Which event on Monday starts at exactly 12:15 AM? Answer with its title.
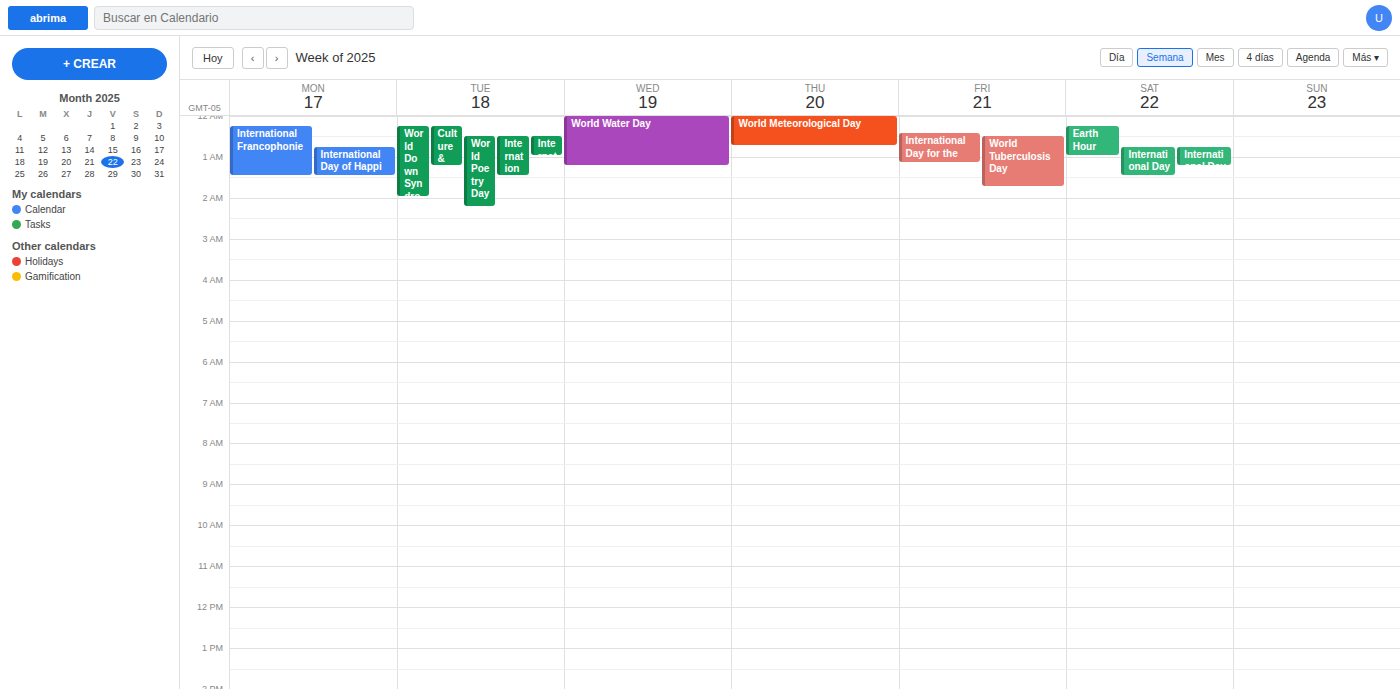
"International Francophonie"